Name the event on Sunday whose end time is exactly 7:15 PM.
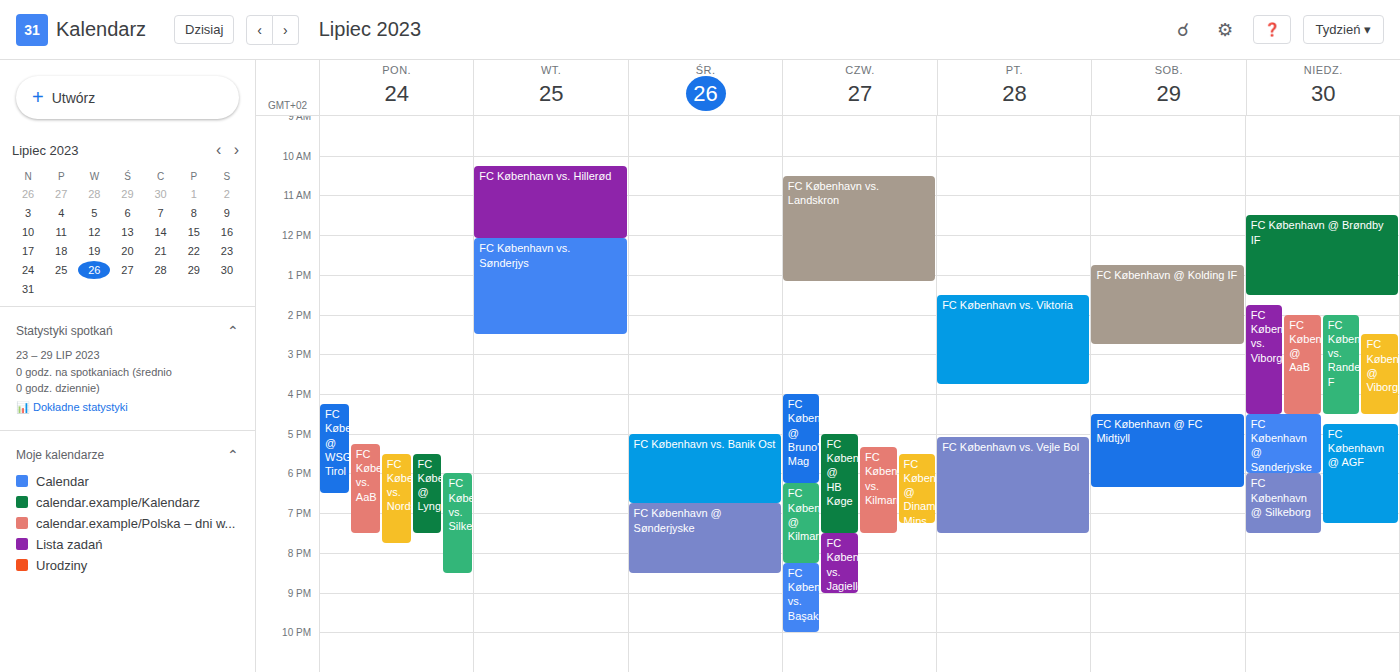
"FC København @ AGF"